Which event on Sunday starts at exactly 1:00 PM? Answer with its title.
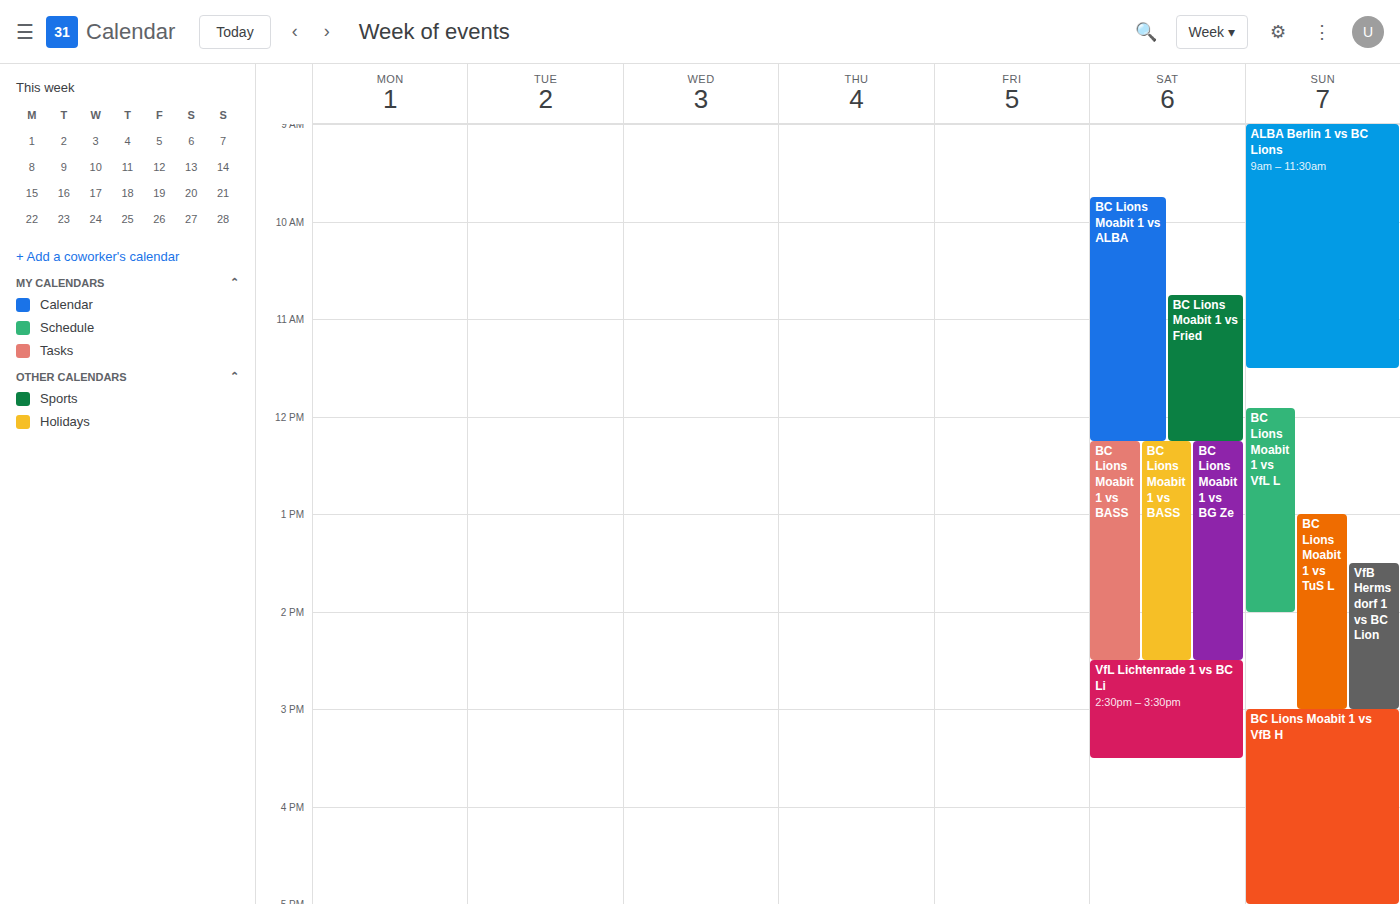
"BC Lions Moabit 1 vs TuS L"